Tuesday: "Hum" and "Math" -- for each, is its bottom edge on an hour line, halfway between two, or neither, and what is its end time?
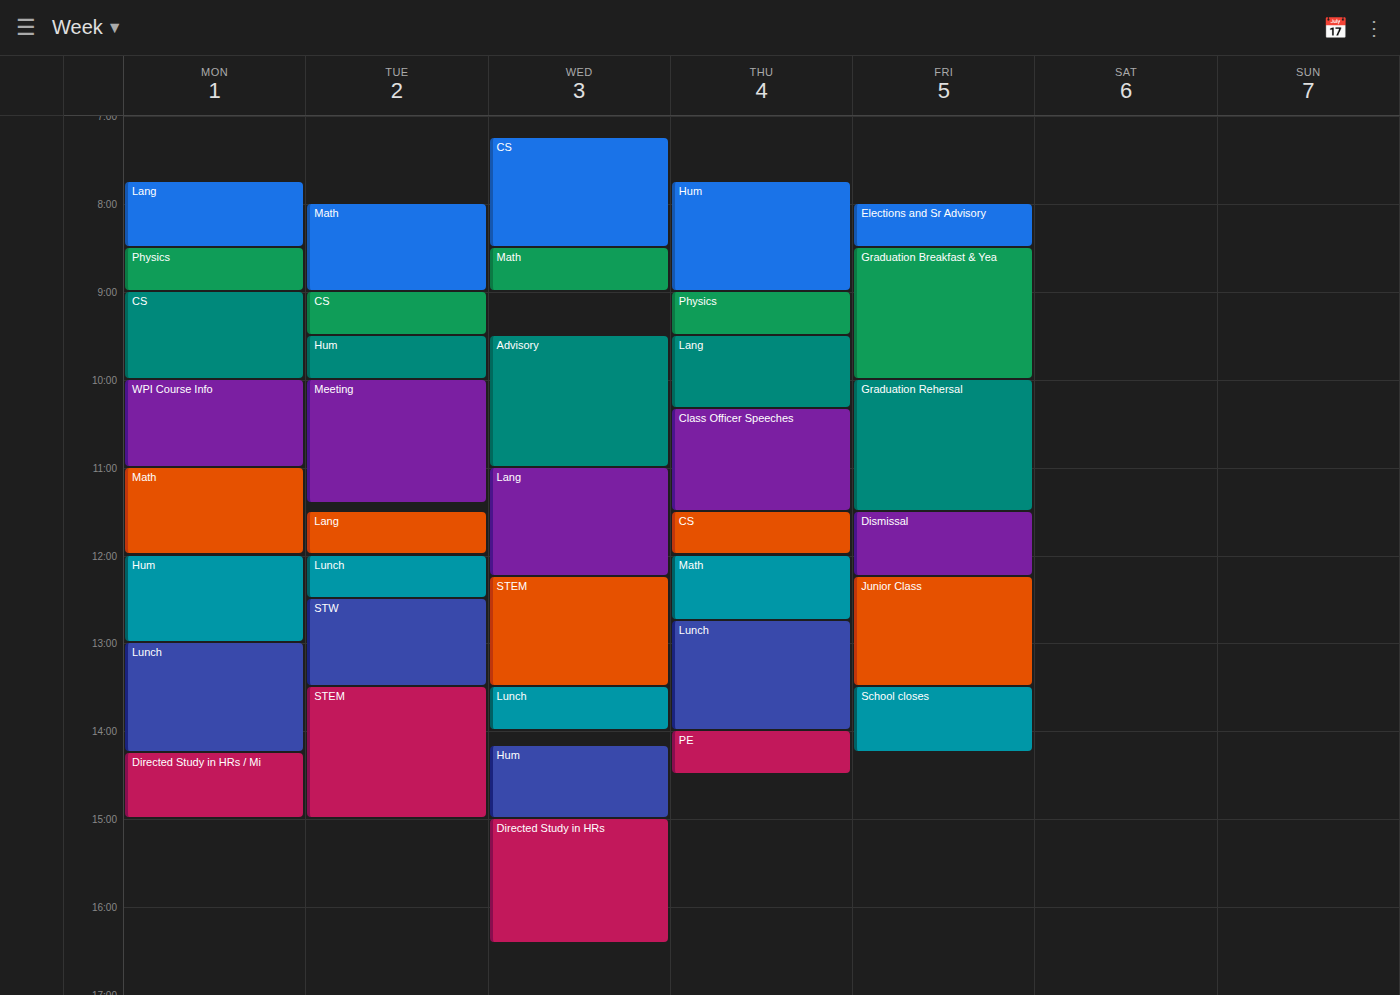
"Hum": 10:00, exactly on the 10:00 line. "Math": 09:00, exactly on the 09:00 line.